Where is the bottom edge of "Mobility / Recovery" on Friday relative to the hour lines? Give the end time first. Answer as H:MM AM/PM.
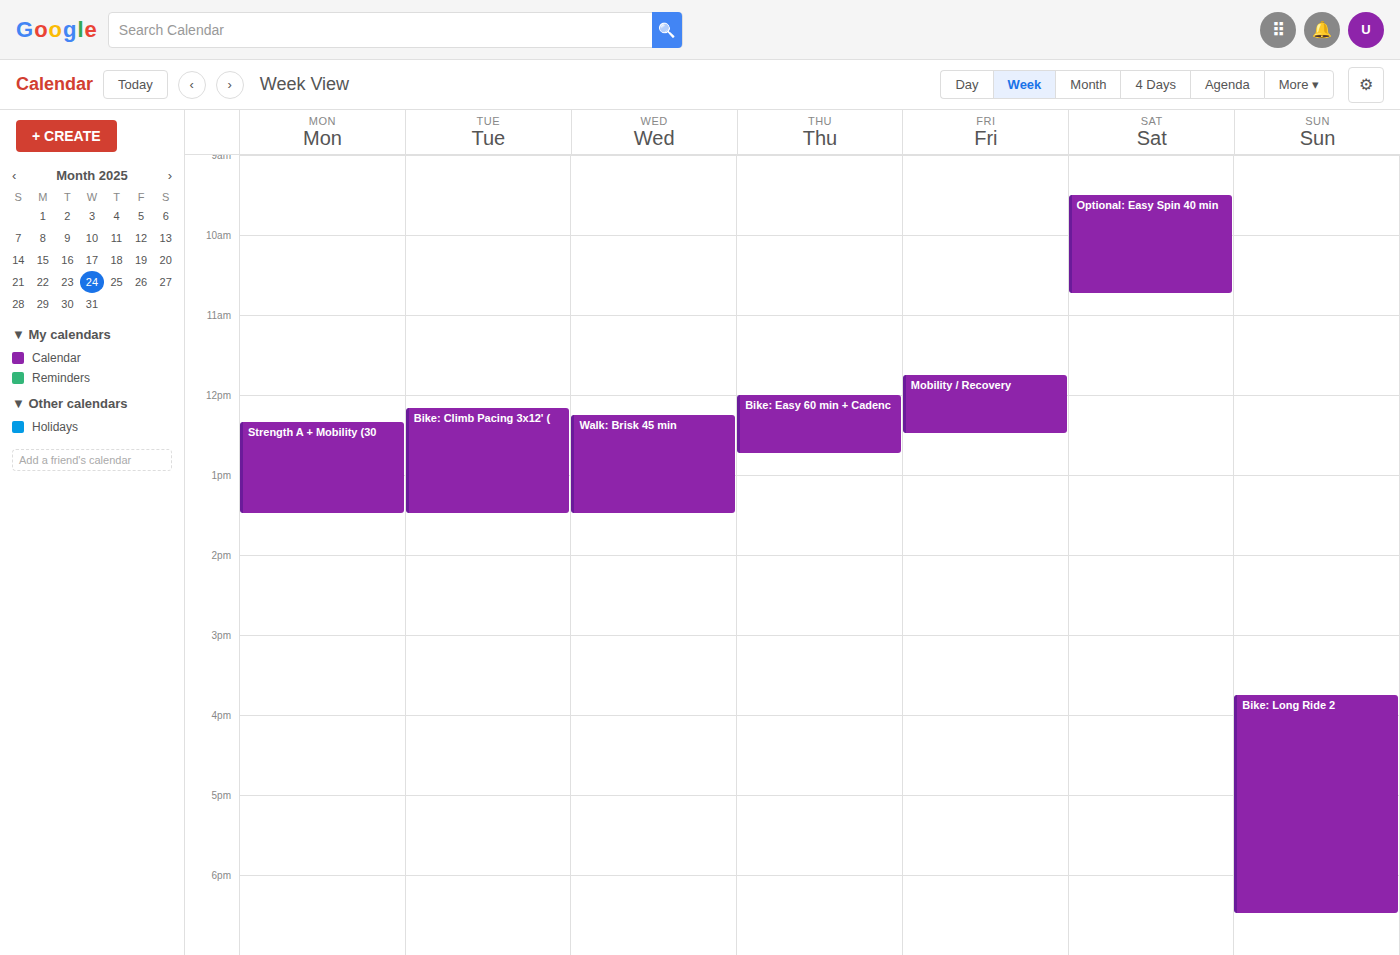
12:30 PM -- halfway between the 12 PM and 1 PM lines.